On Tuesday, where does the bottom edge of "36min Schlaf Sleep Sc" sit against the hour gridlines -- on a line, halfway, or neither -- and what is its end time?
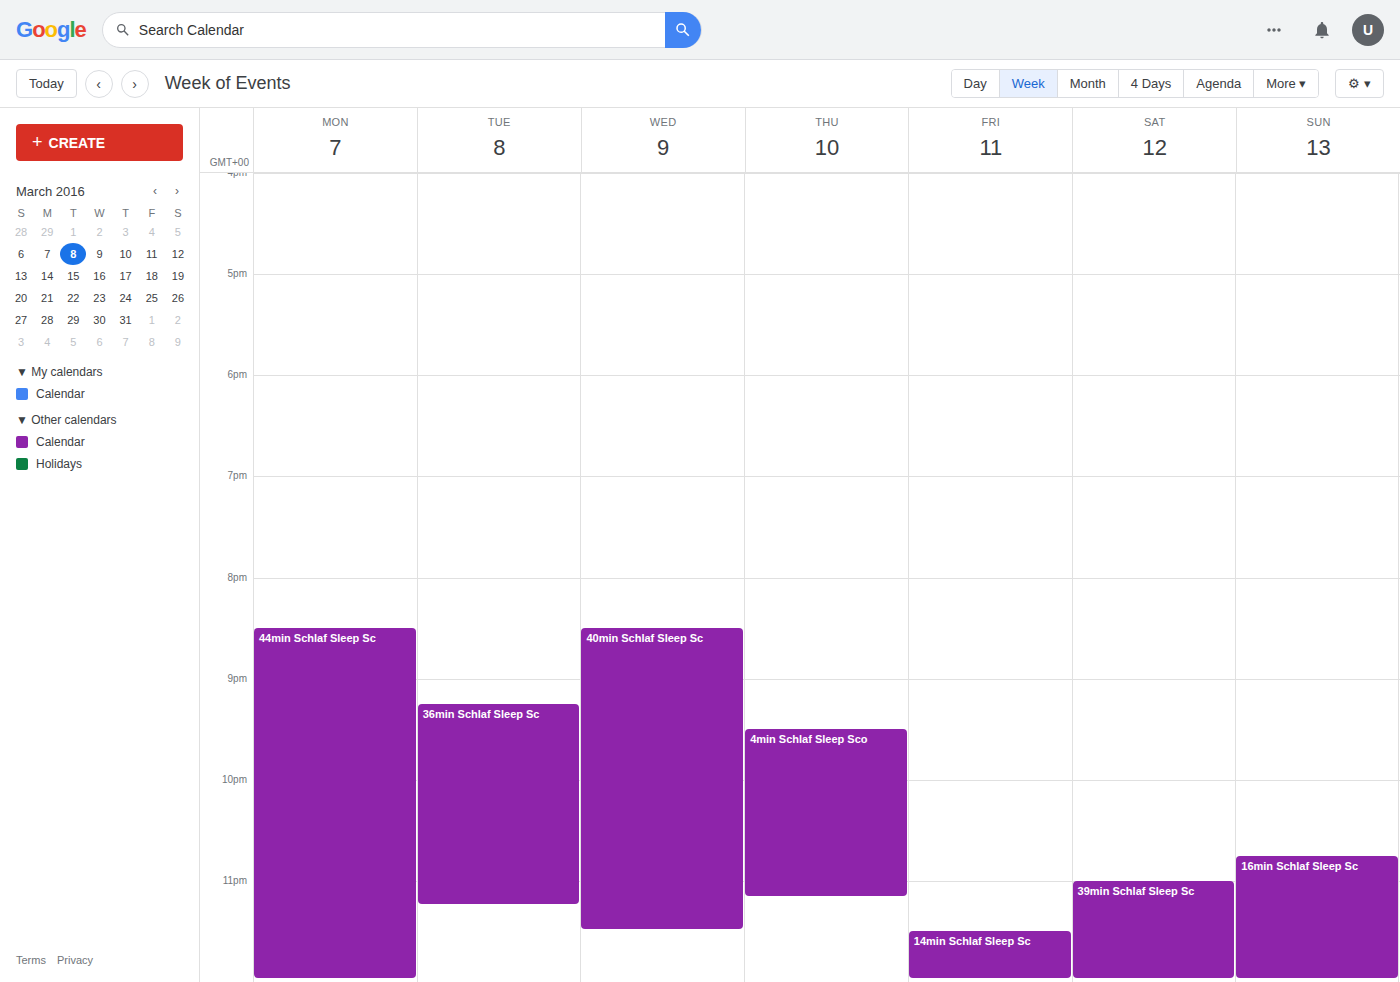
11:15 PM -- neither: a quarter of the way from the 11 PM line to the 12 AM line.